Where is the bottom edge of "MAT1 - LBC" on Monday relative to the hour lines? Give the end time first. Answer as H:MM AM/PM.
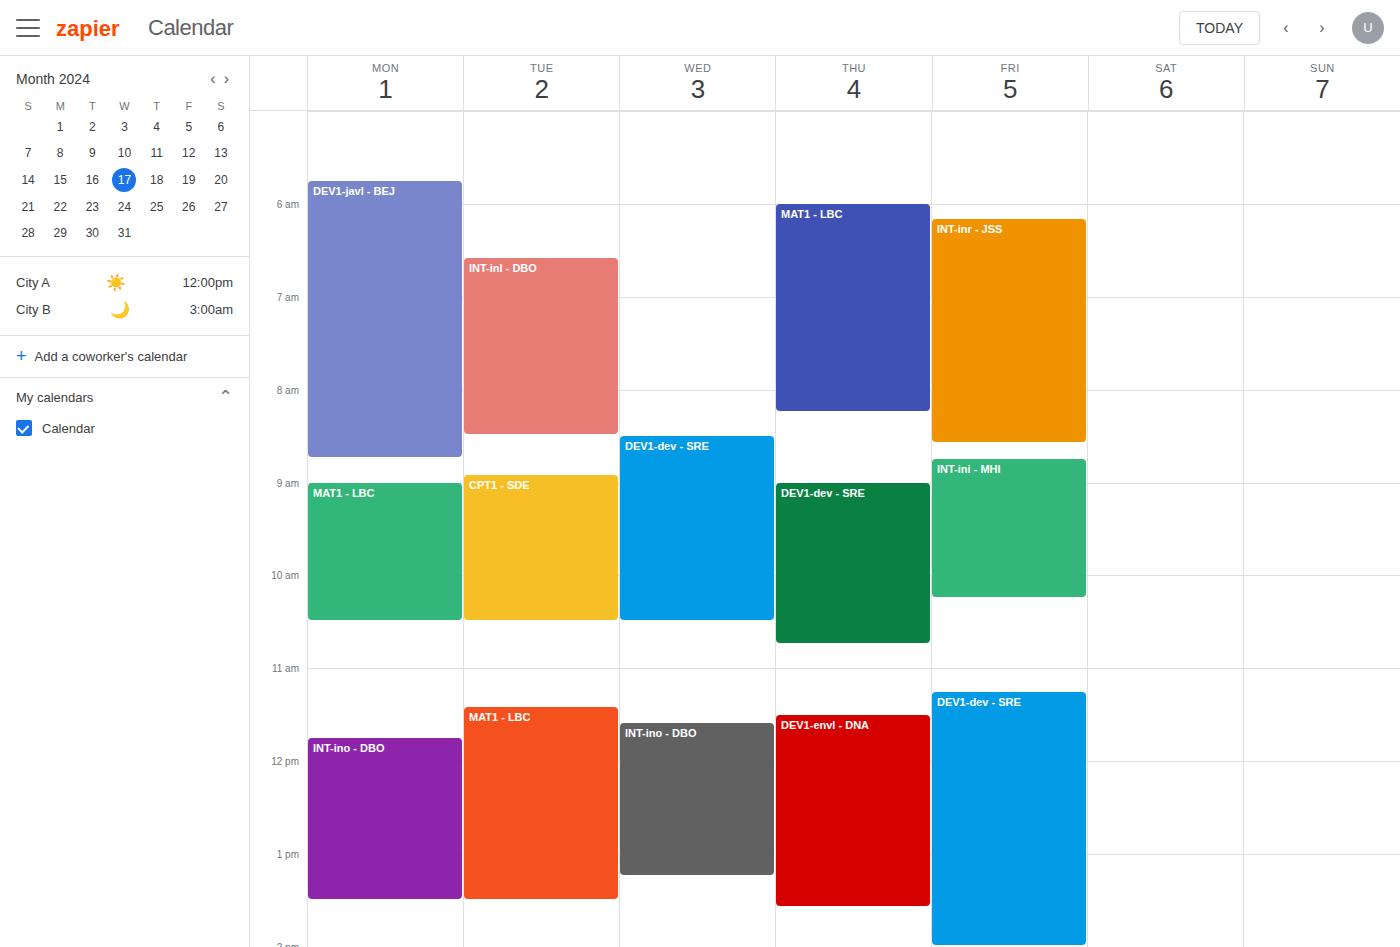
10:30 AM -- halfway between the 10 AM and 11 AM lines.